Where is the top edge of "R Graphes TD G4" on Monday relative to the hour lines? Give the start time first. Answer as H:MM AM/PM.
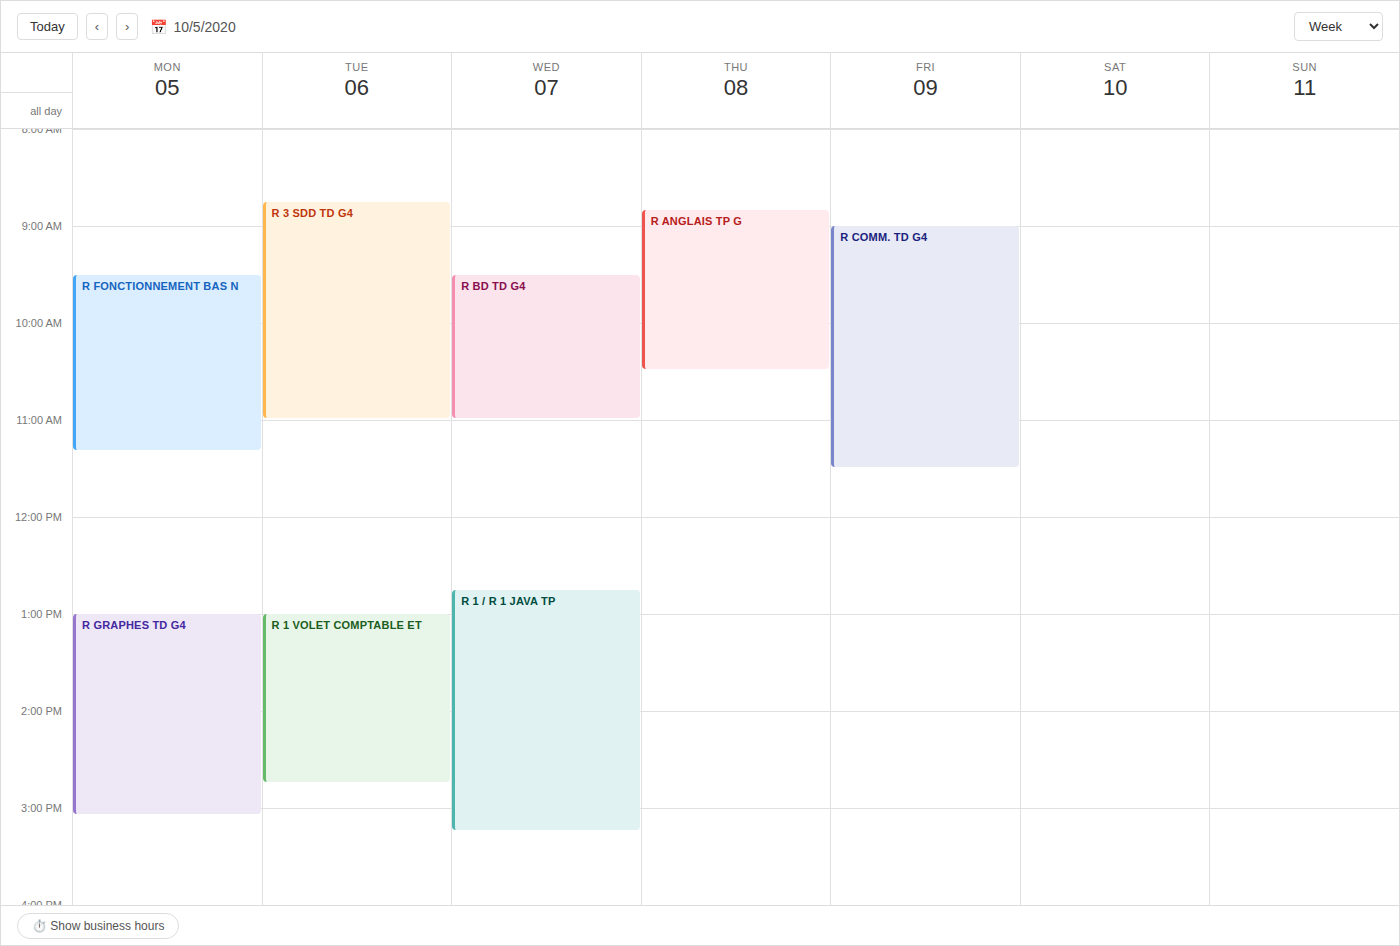
1:00 PM -- exactly on the 1 PM line.